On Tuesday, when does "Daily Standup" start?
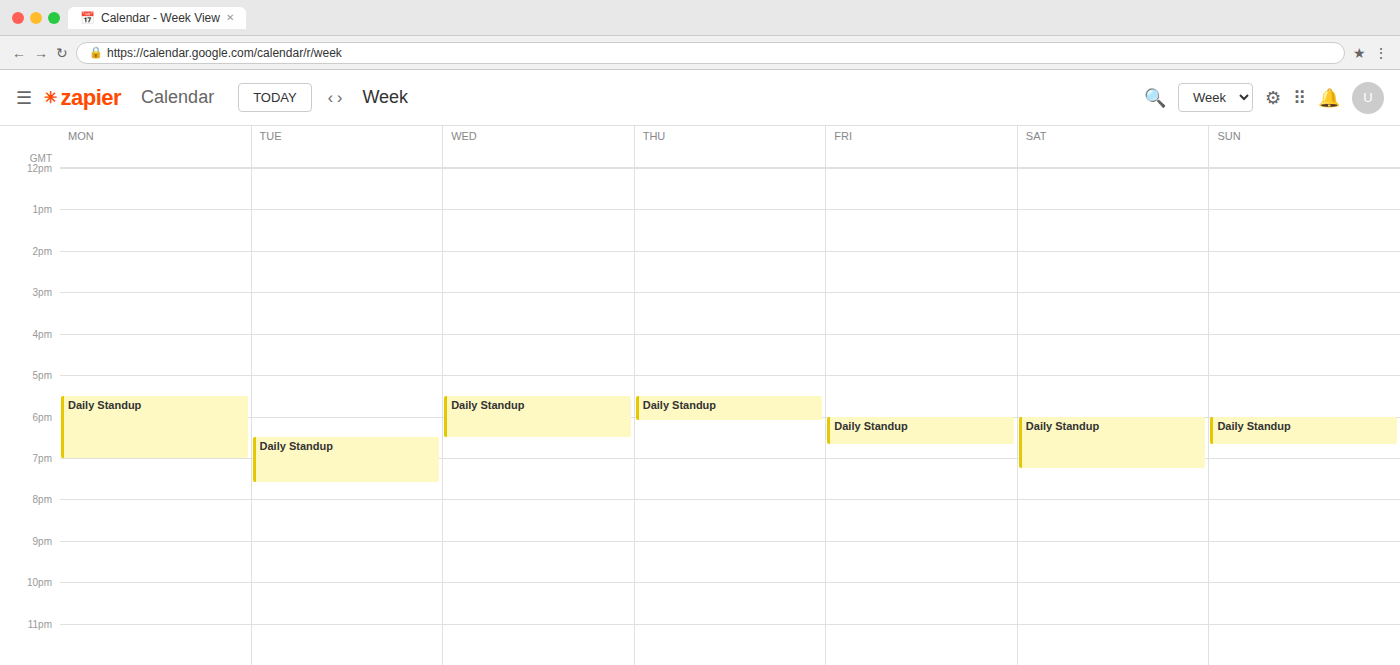
6:30 PM